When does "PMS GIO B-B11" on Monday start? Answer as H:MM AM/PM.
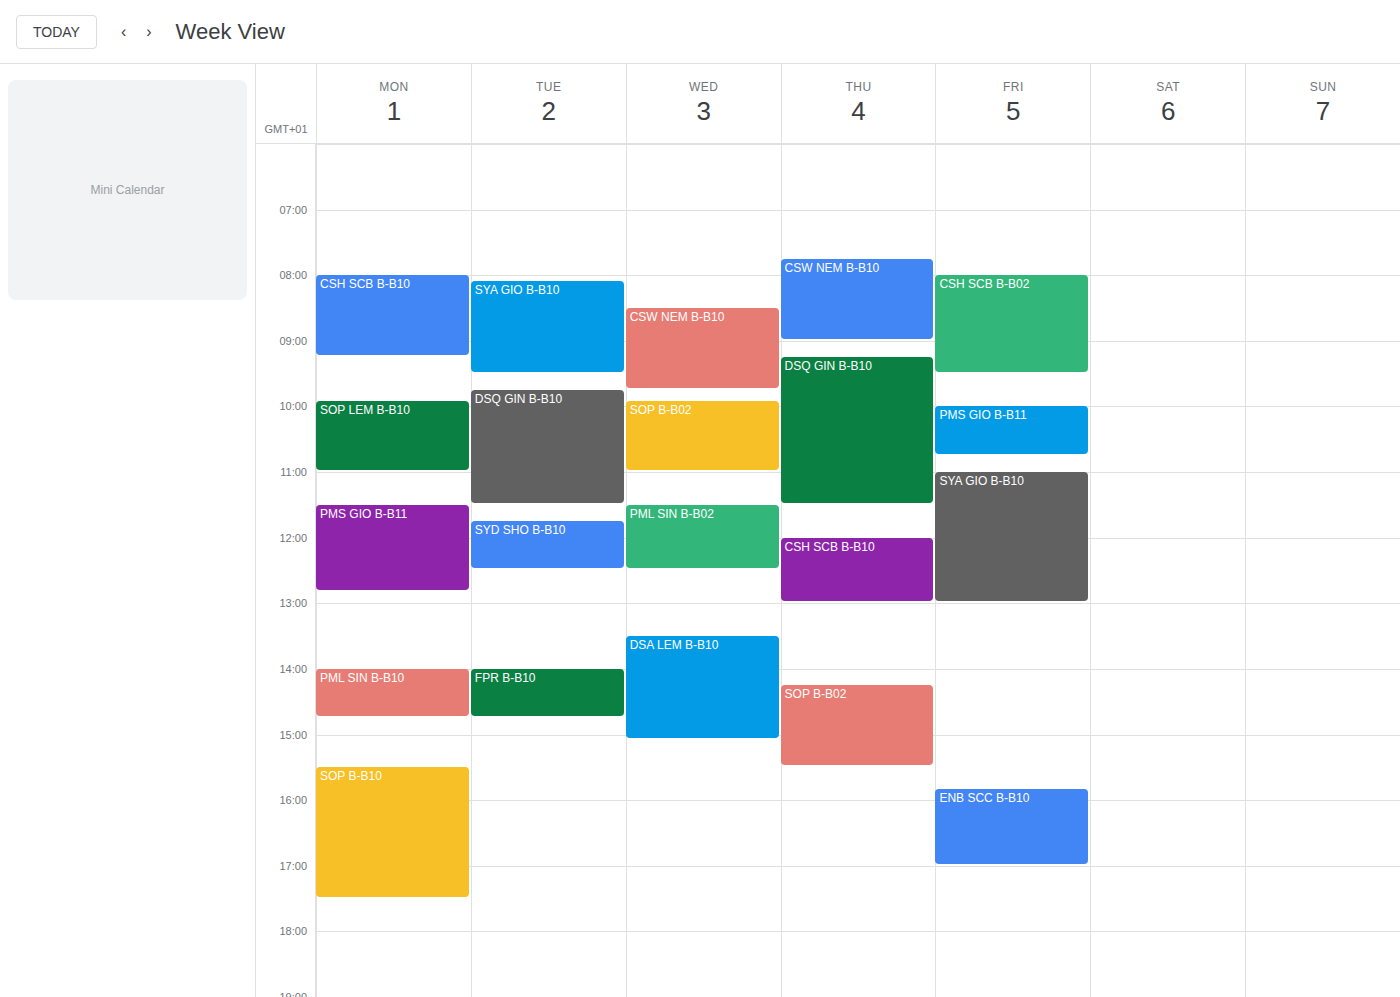
11:30 AM